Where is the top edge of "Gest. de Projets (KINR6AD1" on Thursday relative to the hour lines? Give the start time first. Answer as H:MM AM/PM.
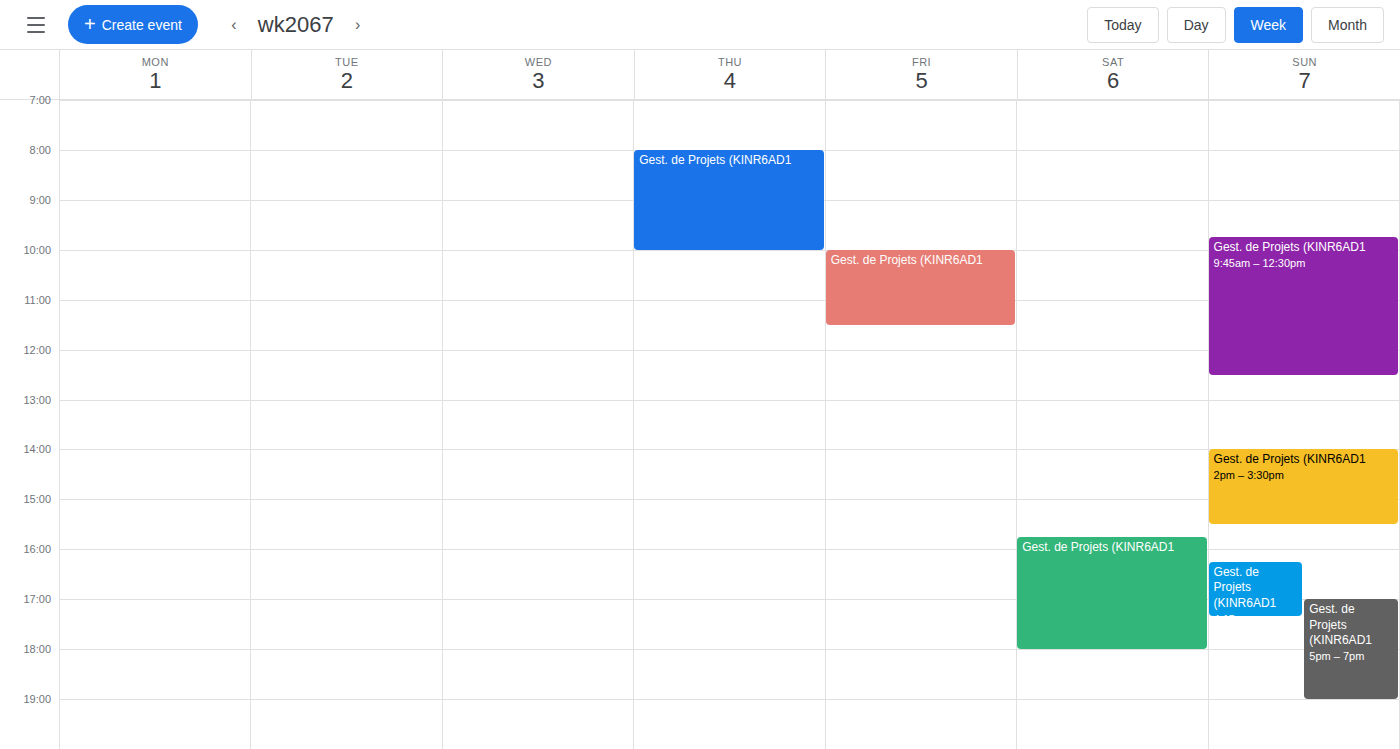
8:00 AM -- exactly on the 8 AM line.